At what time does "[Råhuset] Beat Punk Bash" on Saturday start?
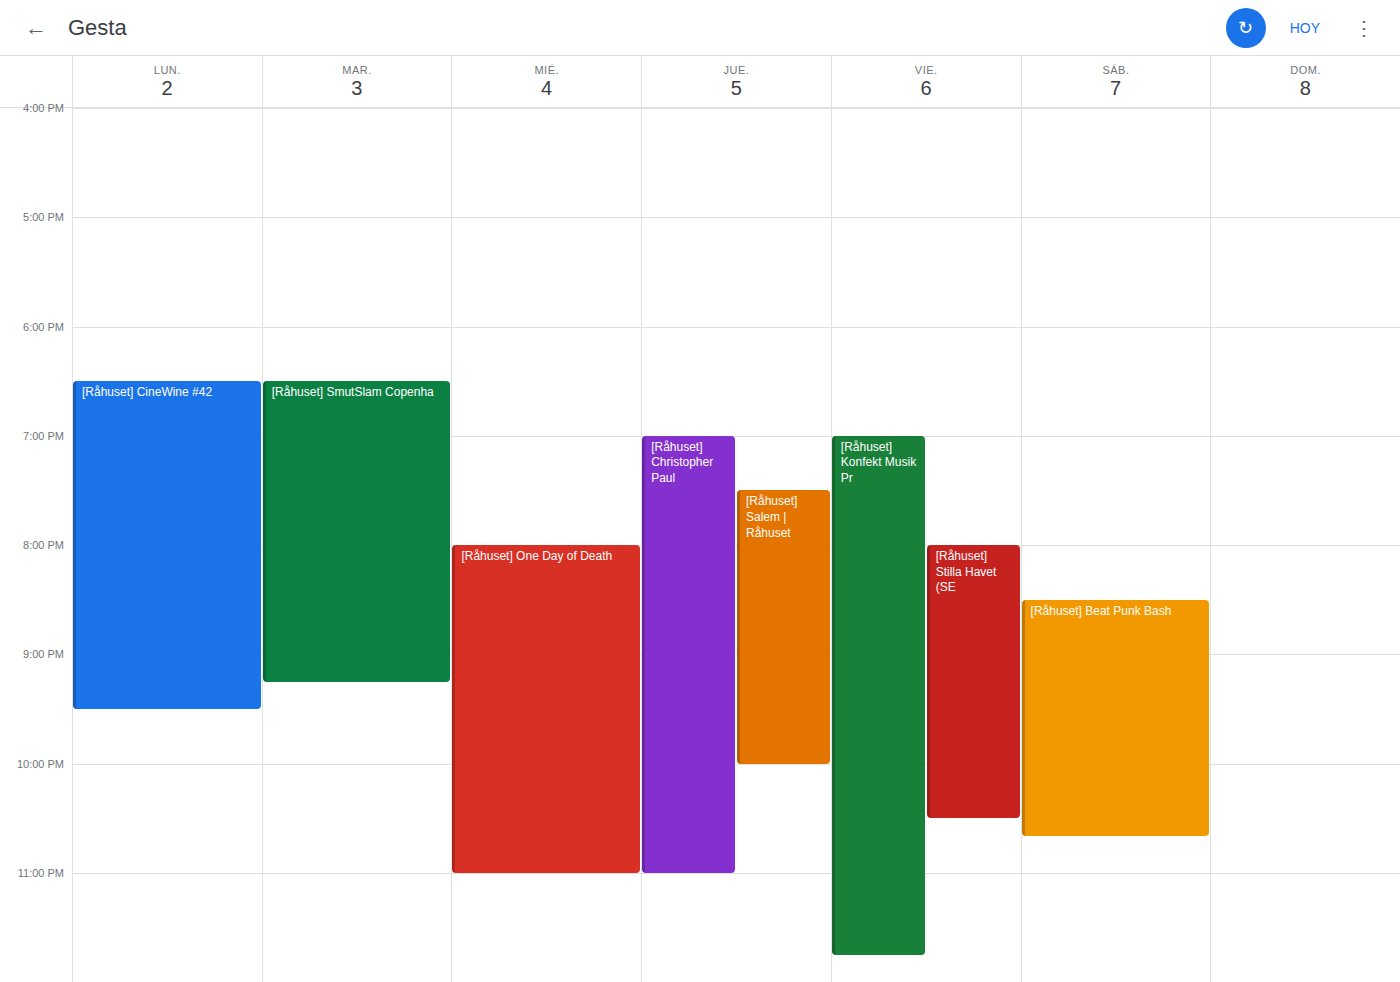
8:30 PM